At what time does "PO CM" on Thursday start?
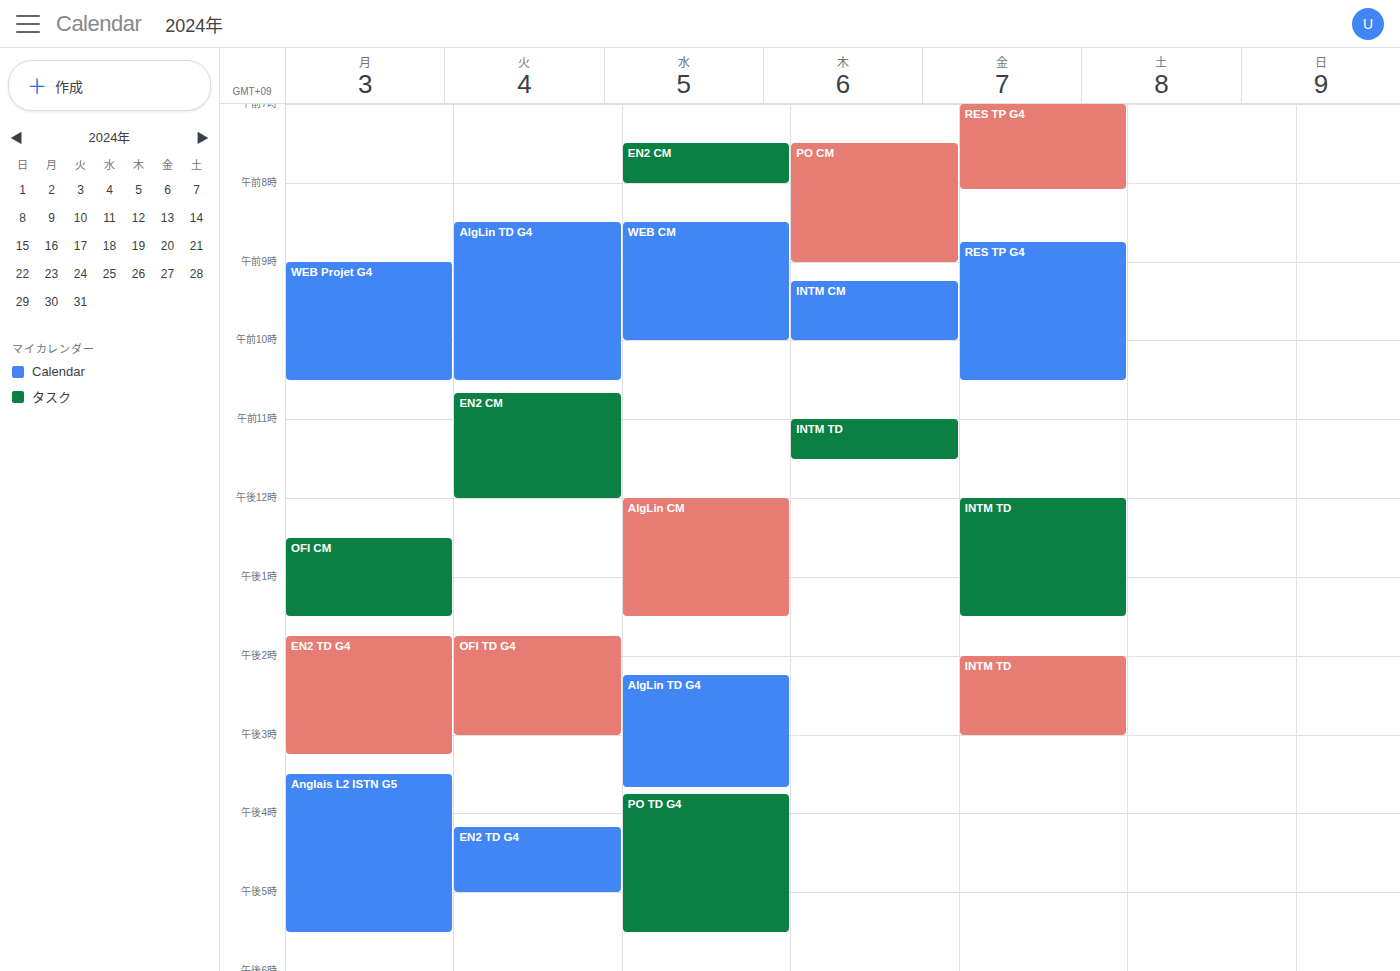
7:30 AM